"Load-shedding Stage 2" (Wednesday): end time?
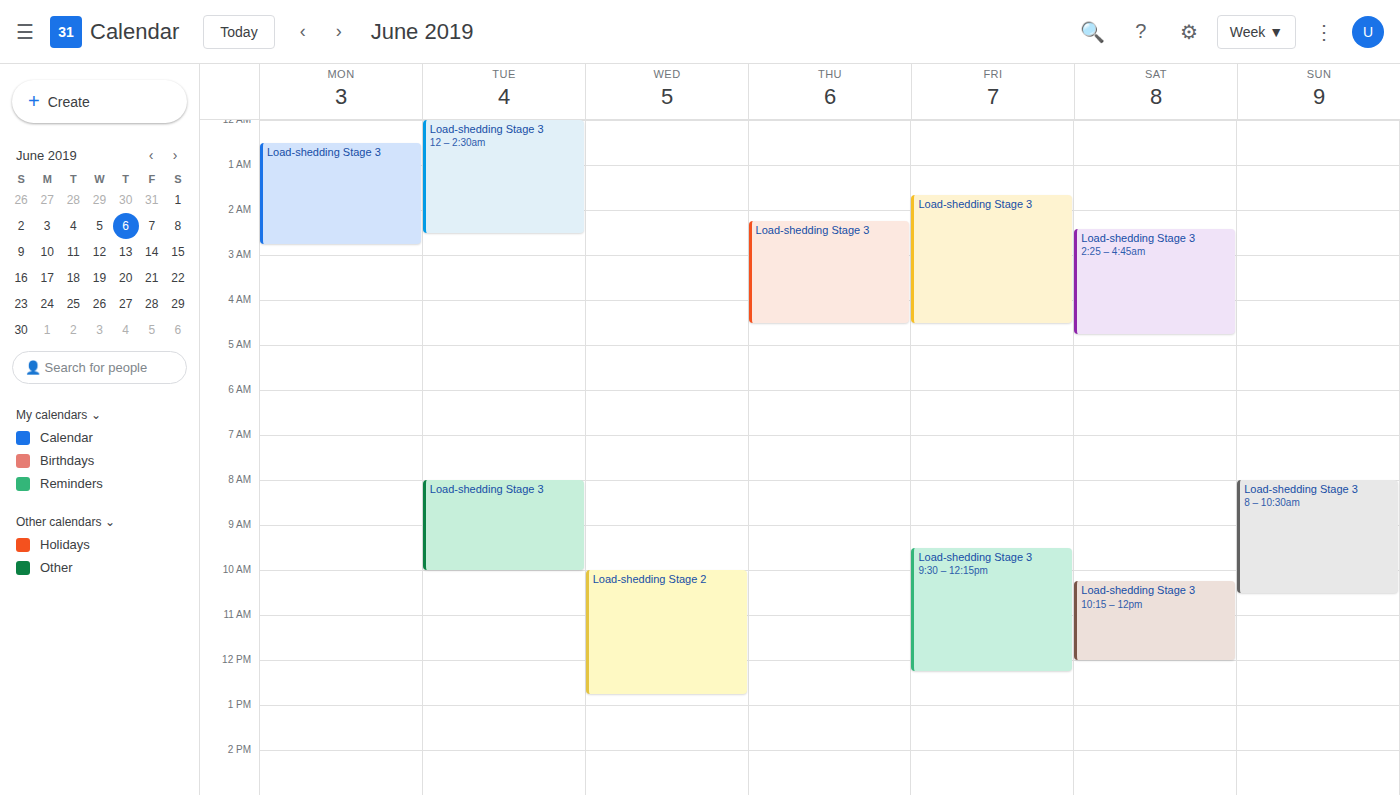
12:45 PM